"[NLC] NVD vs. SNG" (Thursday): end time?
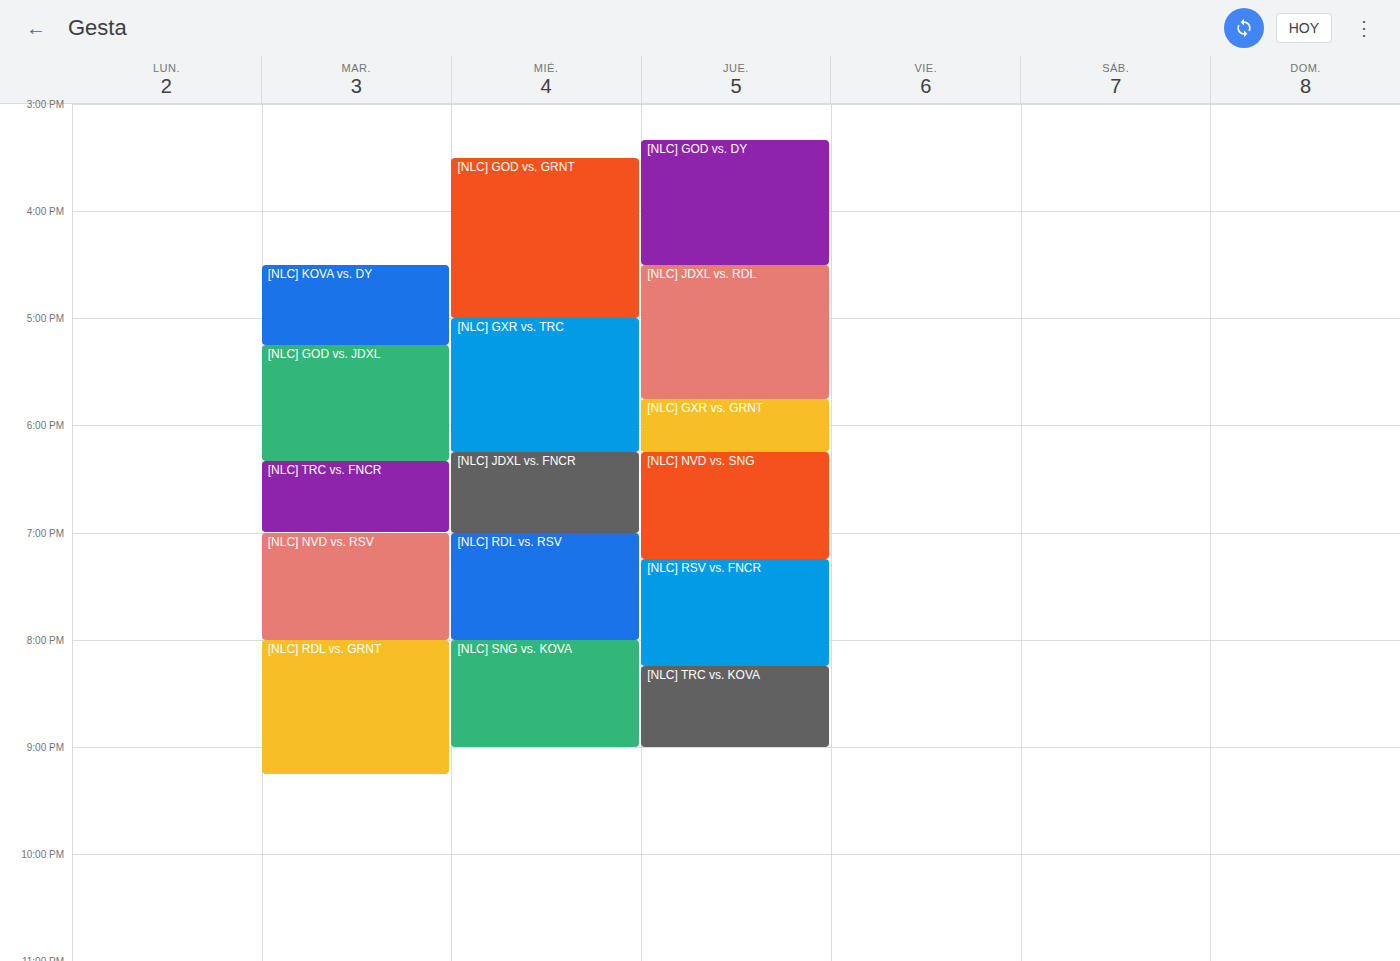
7:15 PM